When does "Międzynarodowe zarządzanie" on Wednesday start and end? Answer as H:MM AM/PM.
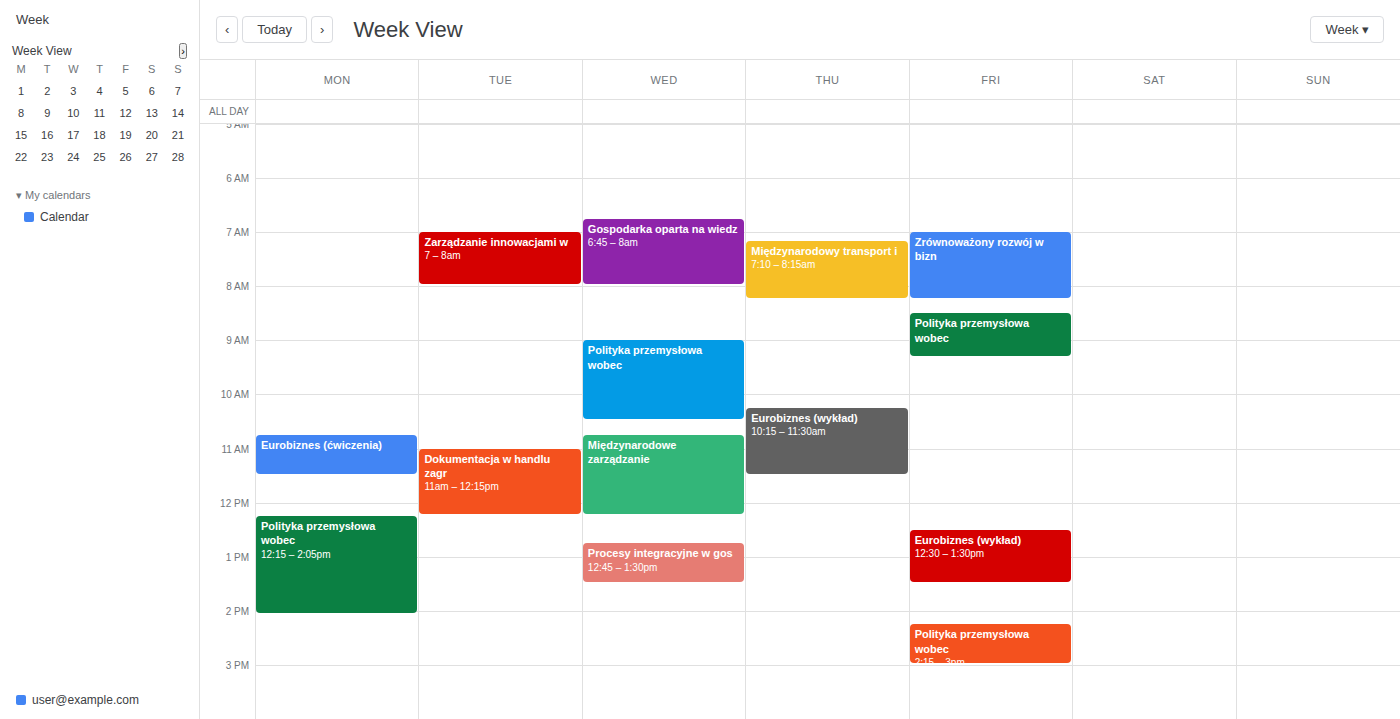
10:45 AM to 12:15 PM